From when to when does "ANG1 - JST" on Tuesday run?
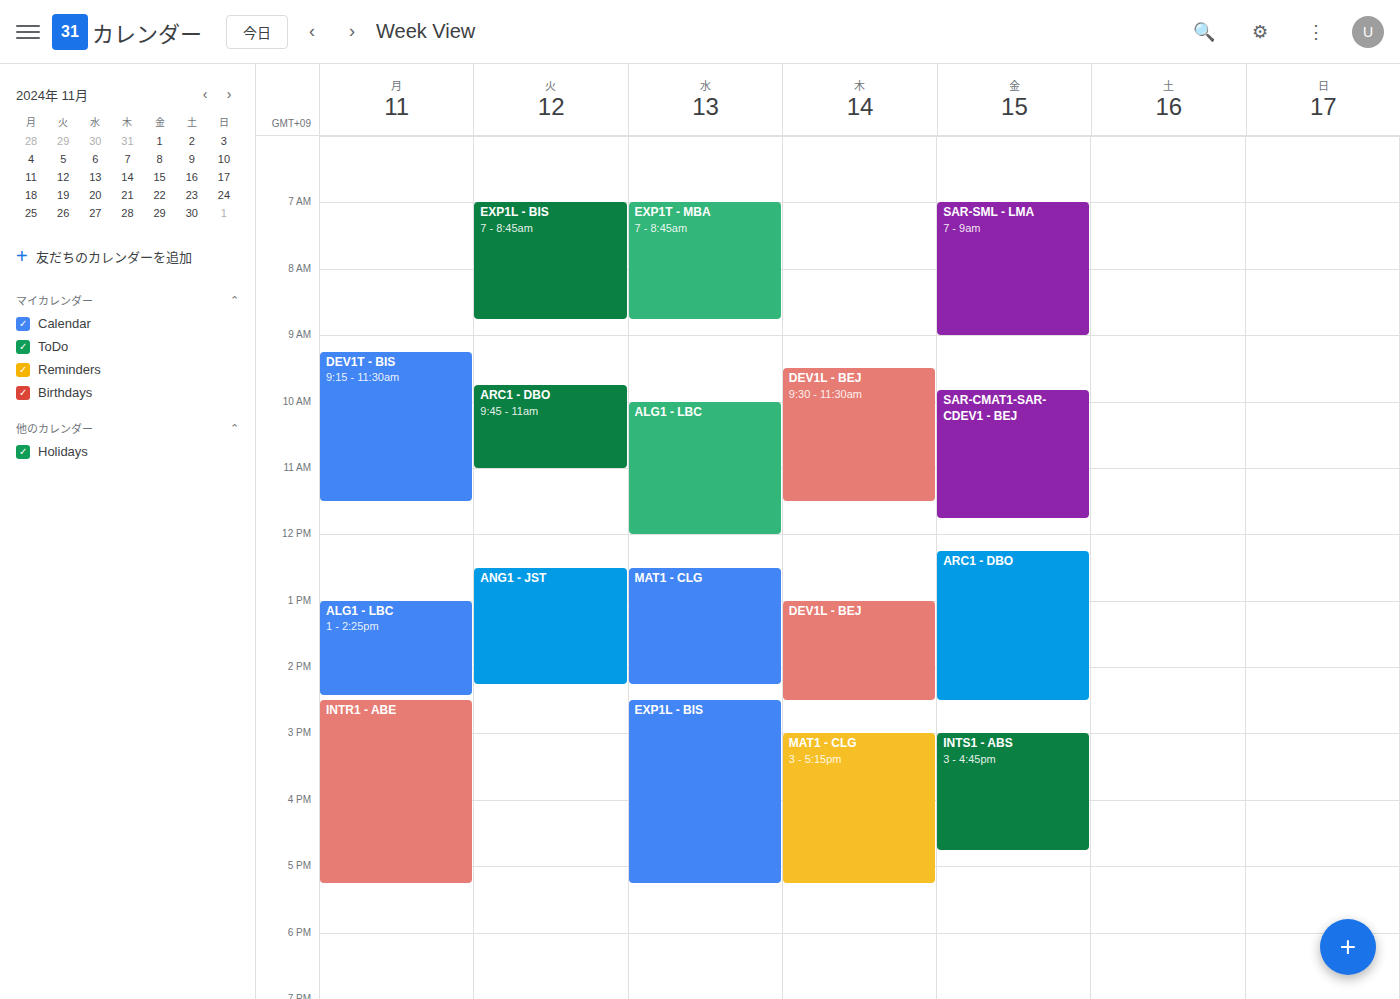
12:30 PM to 2:15 PM